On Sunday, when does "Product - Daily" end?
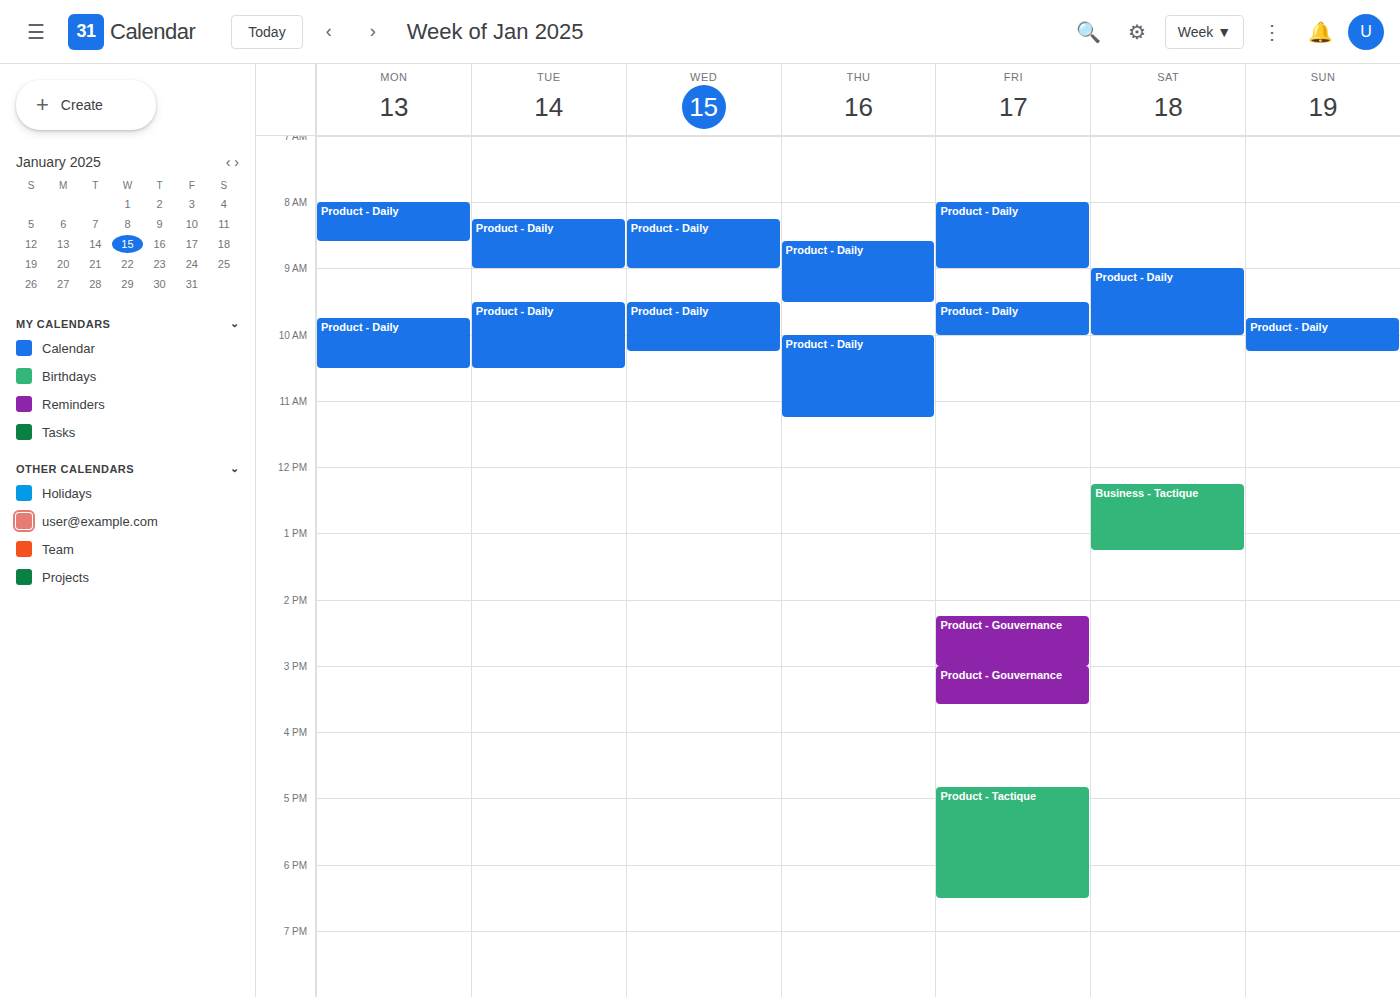
10:15 AM